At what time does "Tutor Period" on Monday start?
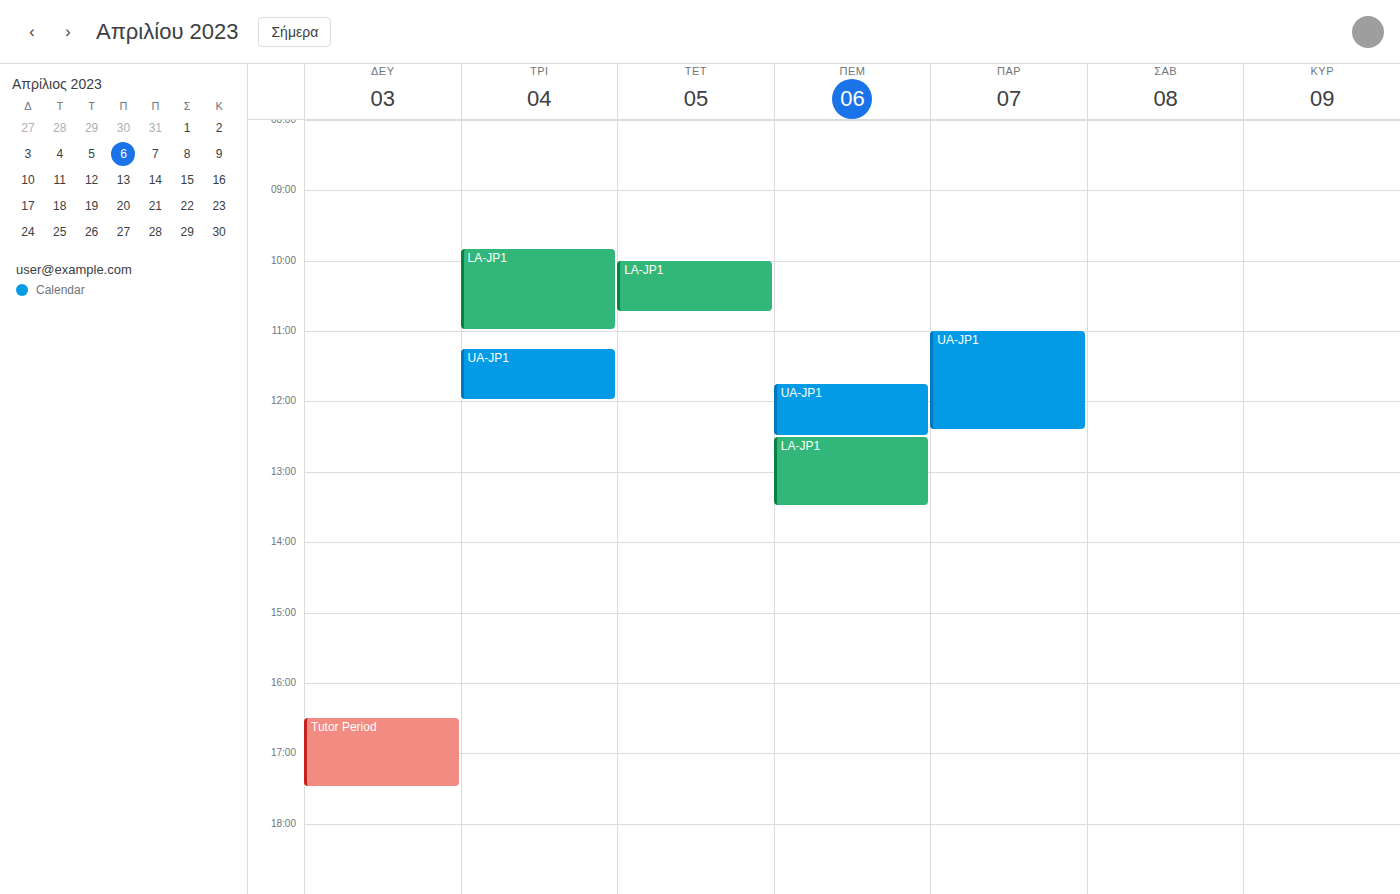
16:30